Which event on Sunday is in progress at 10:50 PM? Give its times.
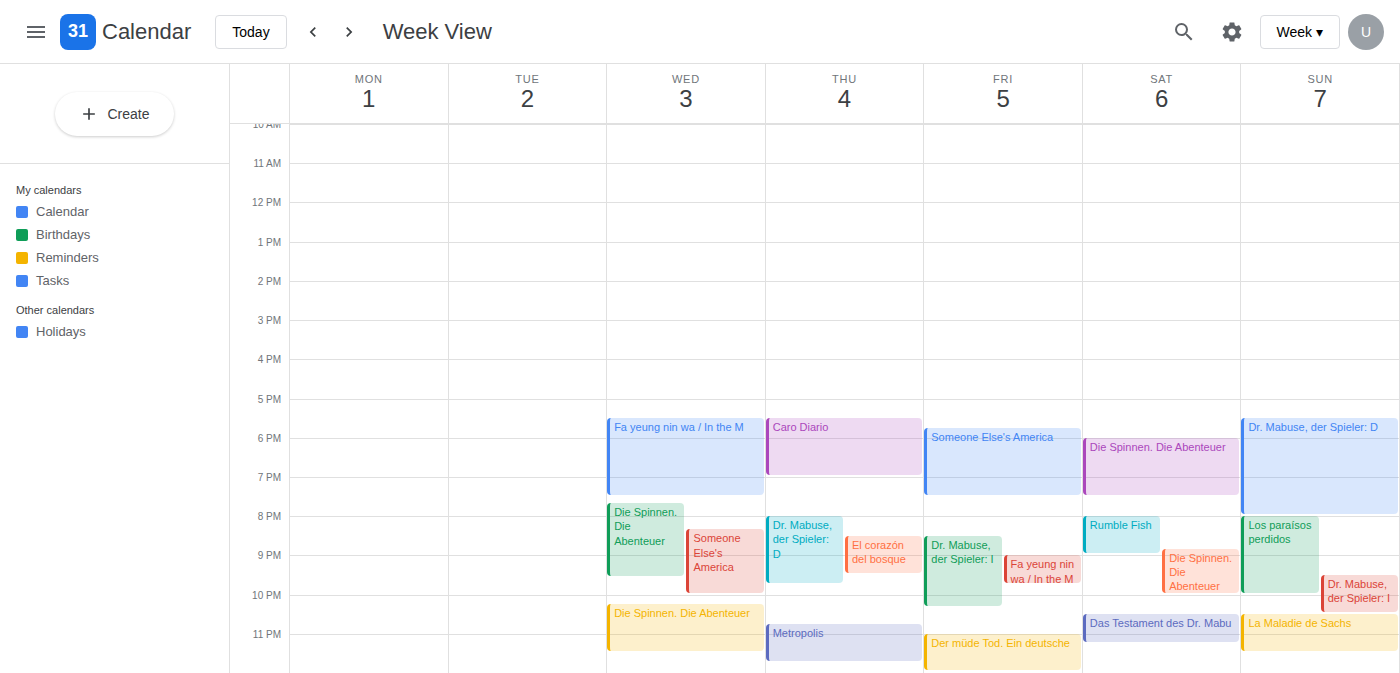
"La Maladie de Sachs", 10:30 PM to 11:30 PM